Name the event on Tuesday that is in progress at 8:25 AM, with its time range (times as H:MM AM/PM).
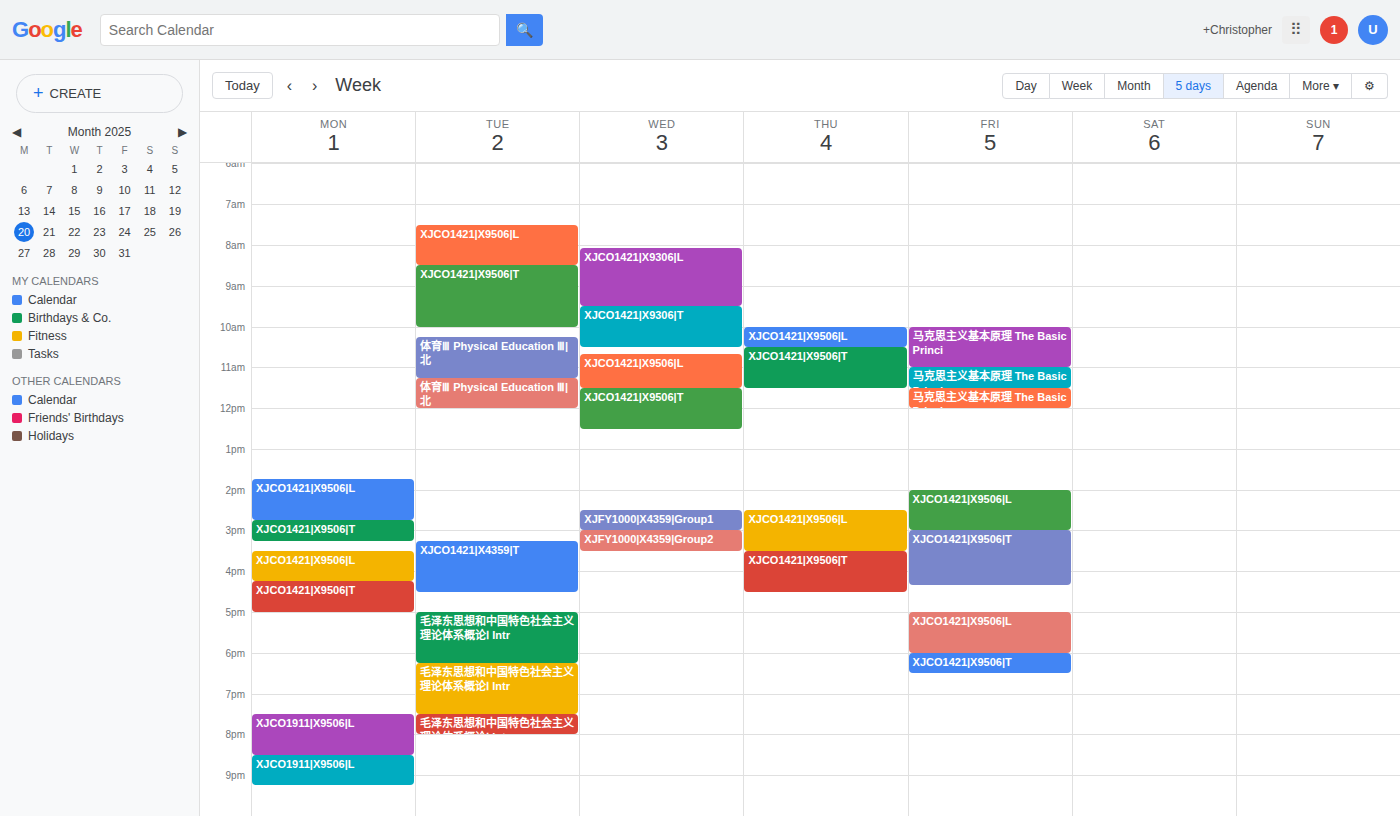
"XJCO1421|X9506|L", 7:30 AM to 8:30 AM